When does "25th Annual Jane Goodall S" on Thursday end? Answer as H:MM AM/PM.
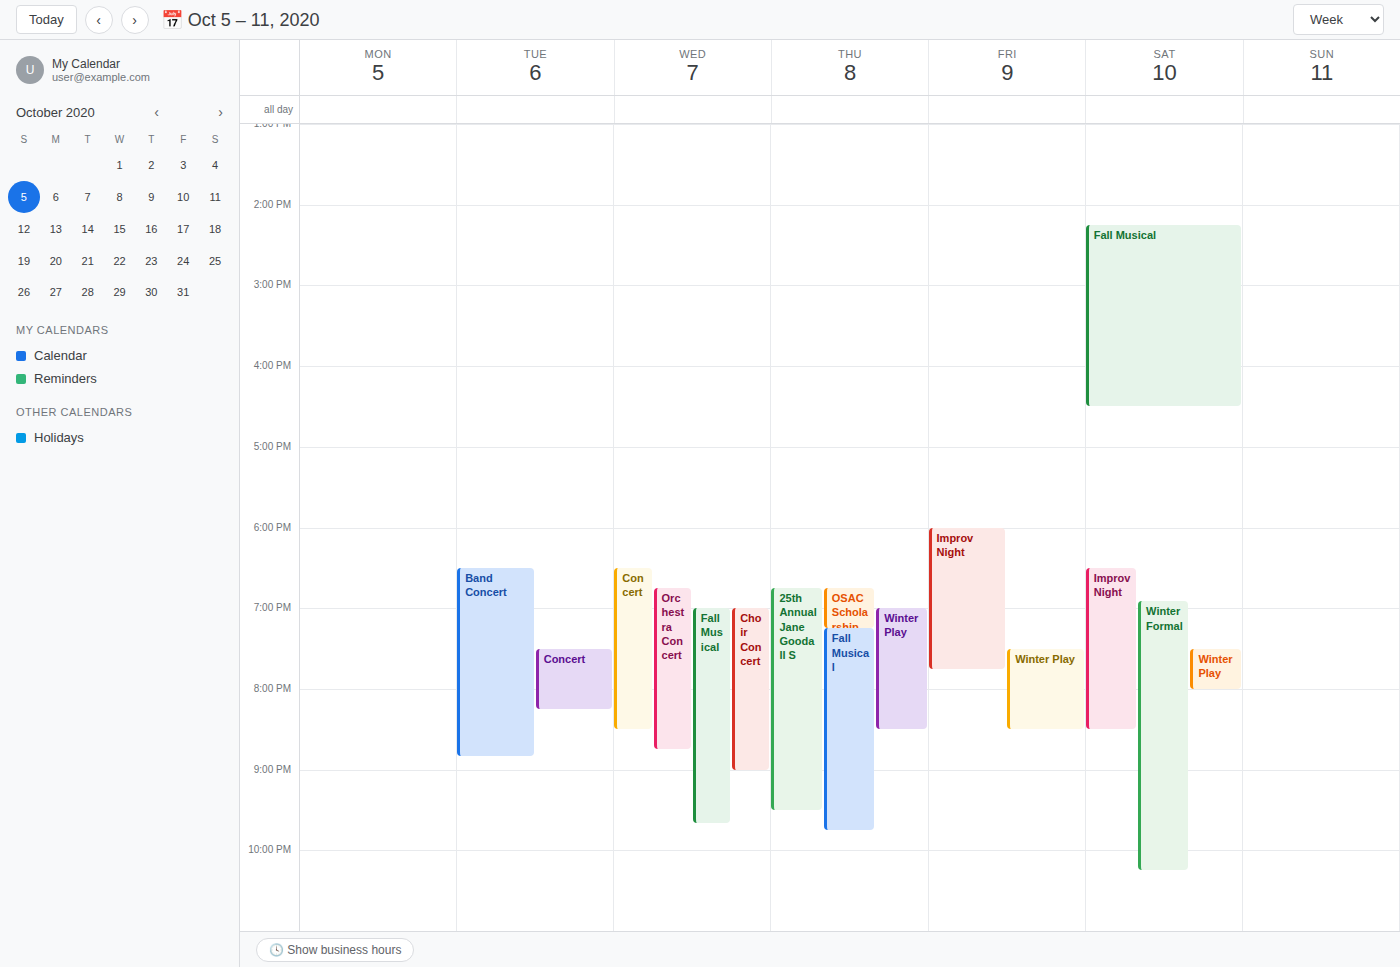
9:30 PM